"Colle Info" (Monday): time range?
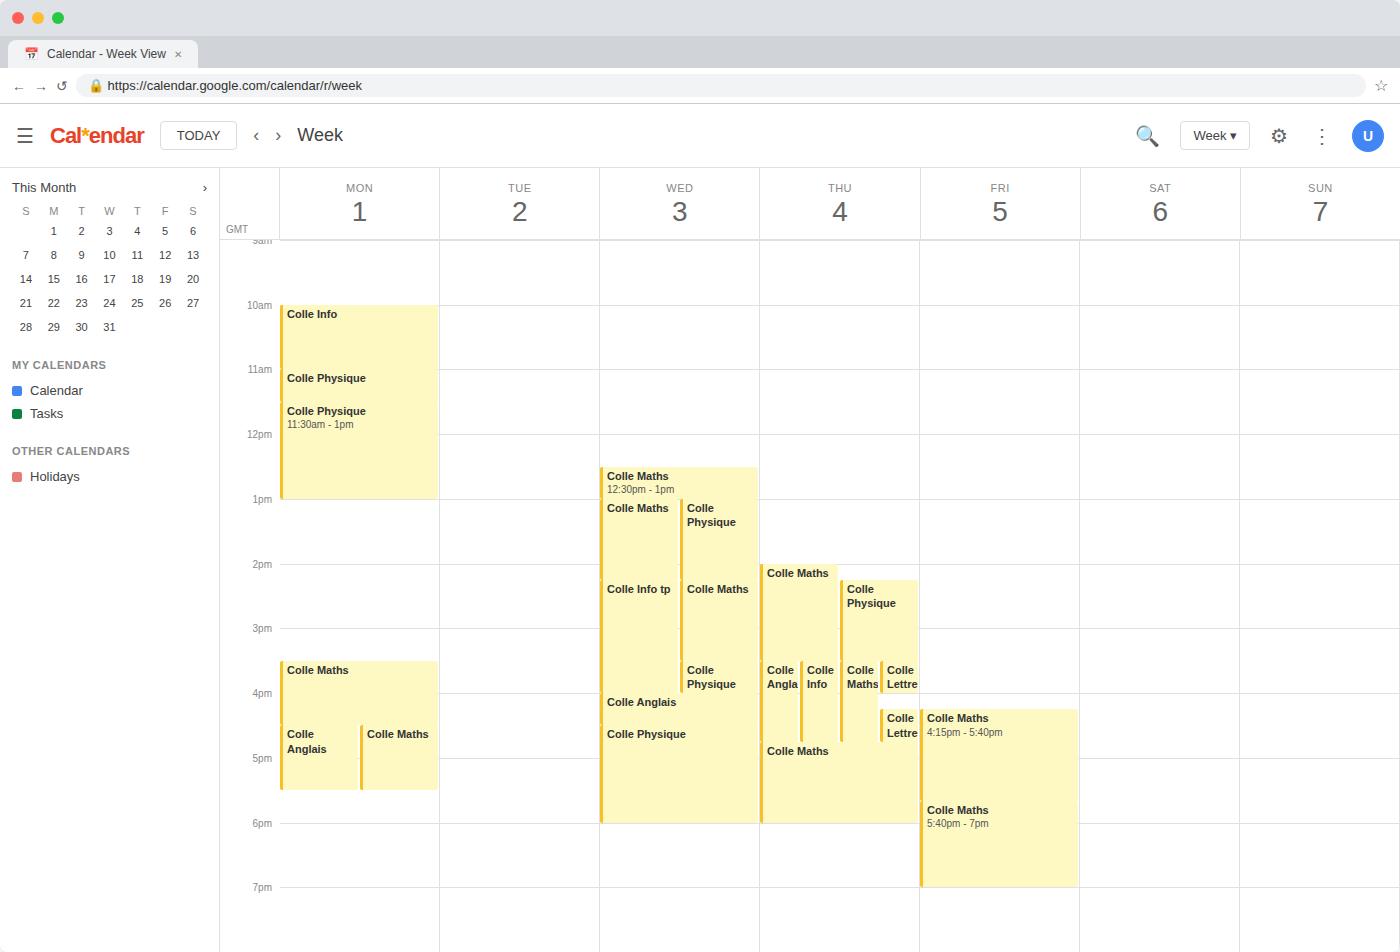
10:00 AM to 11:00 AM